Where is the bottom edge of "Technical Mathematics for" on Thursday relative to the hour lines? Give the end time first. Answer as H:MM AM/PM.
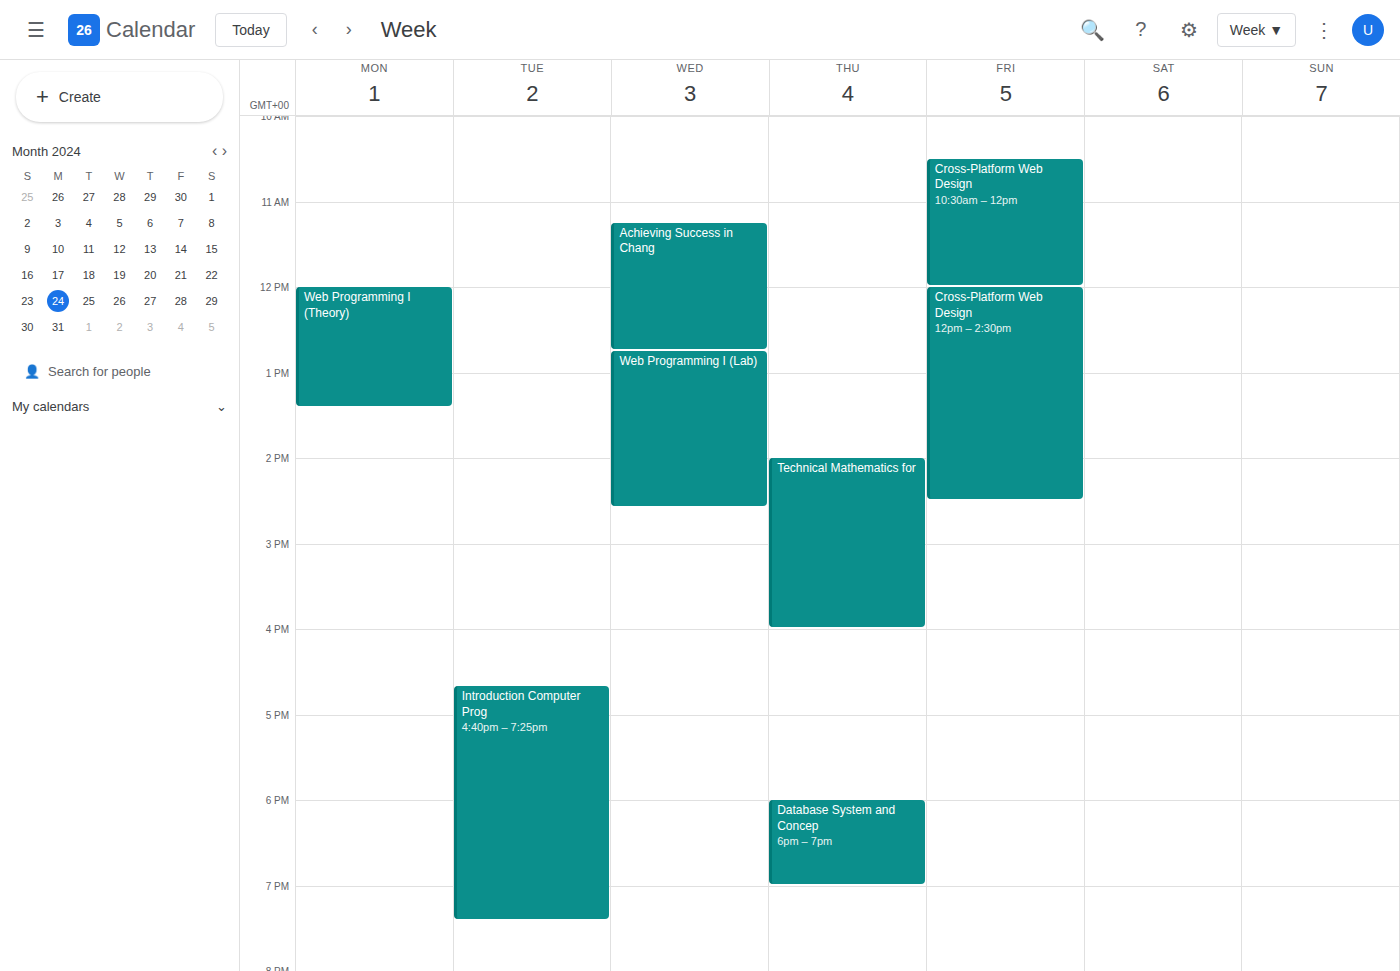
4:00 PM -- exactly on the 4 PM line.